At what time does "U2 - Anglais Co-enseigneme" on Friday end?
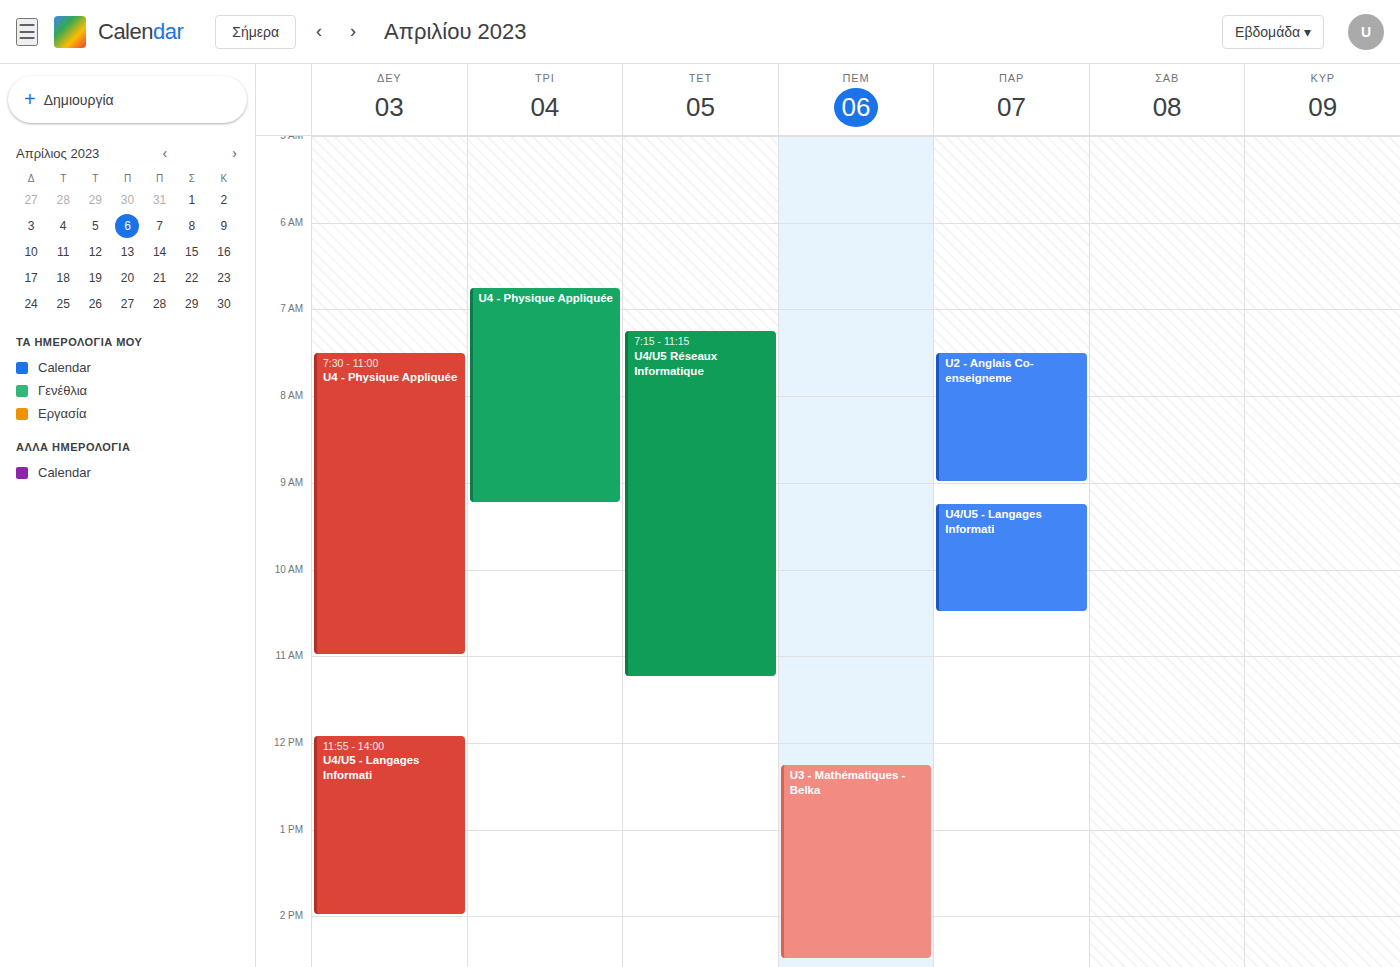
9:00 AM